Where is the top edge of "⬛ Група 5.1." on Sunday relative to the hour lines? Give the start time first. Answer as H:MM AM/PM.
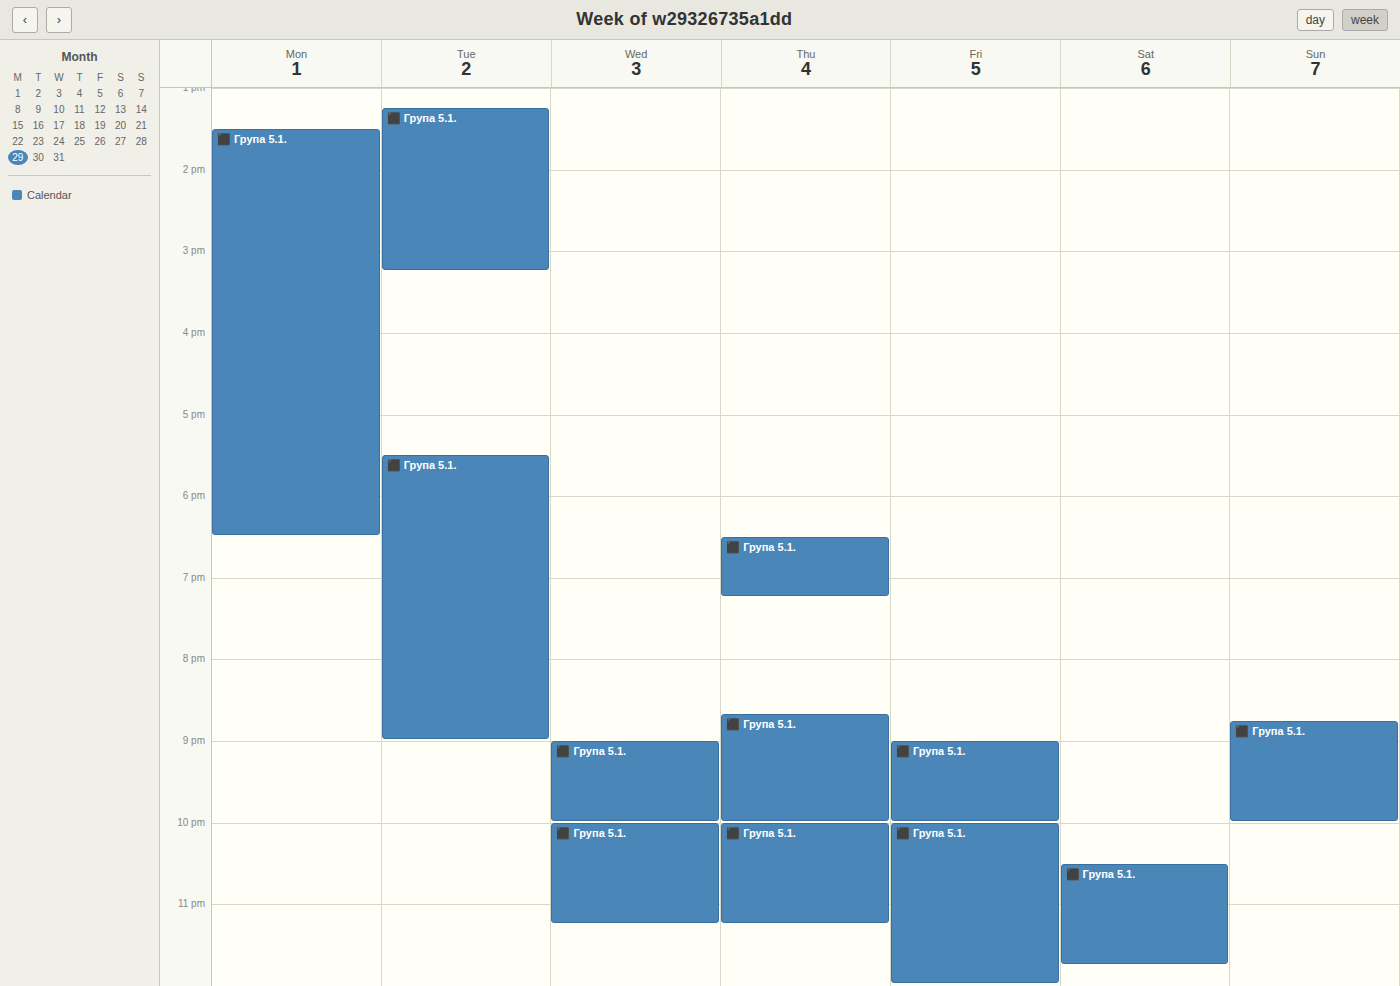
8:45 PM -- neither: three quarters of the way from the 8 PM line to the 9 PM line.